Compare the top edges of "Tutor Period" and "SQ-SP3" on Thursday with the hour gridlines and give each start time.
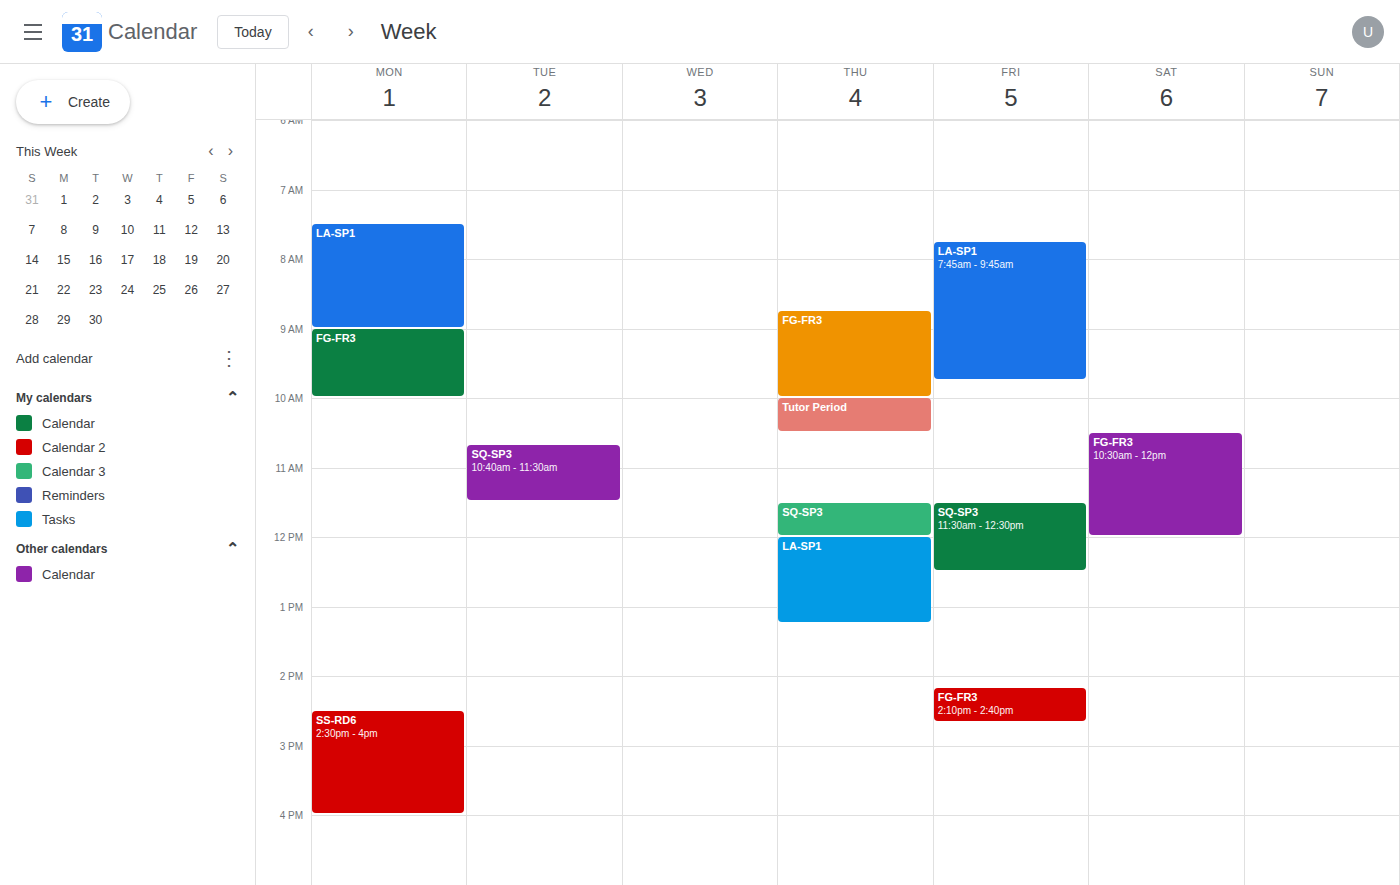
"Tutor Period": 10:00 AM, exactly on the 10 AM line. "SQ-SP3": 11:30 AM, halfway between the 11 AM and 12 PM lines.